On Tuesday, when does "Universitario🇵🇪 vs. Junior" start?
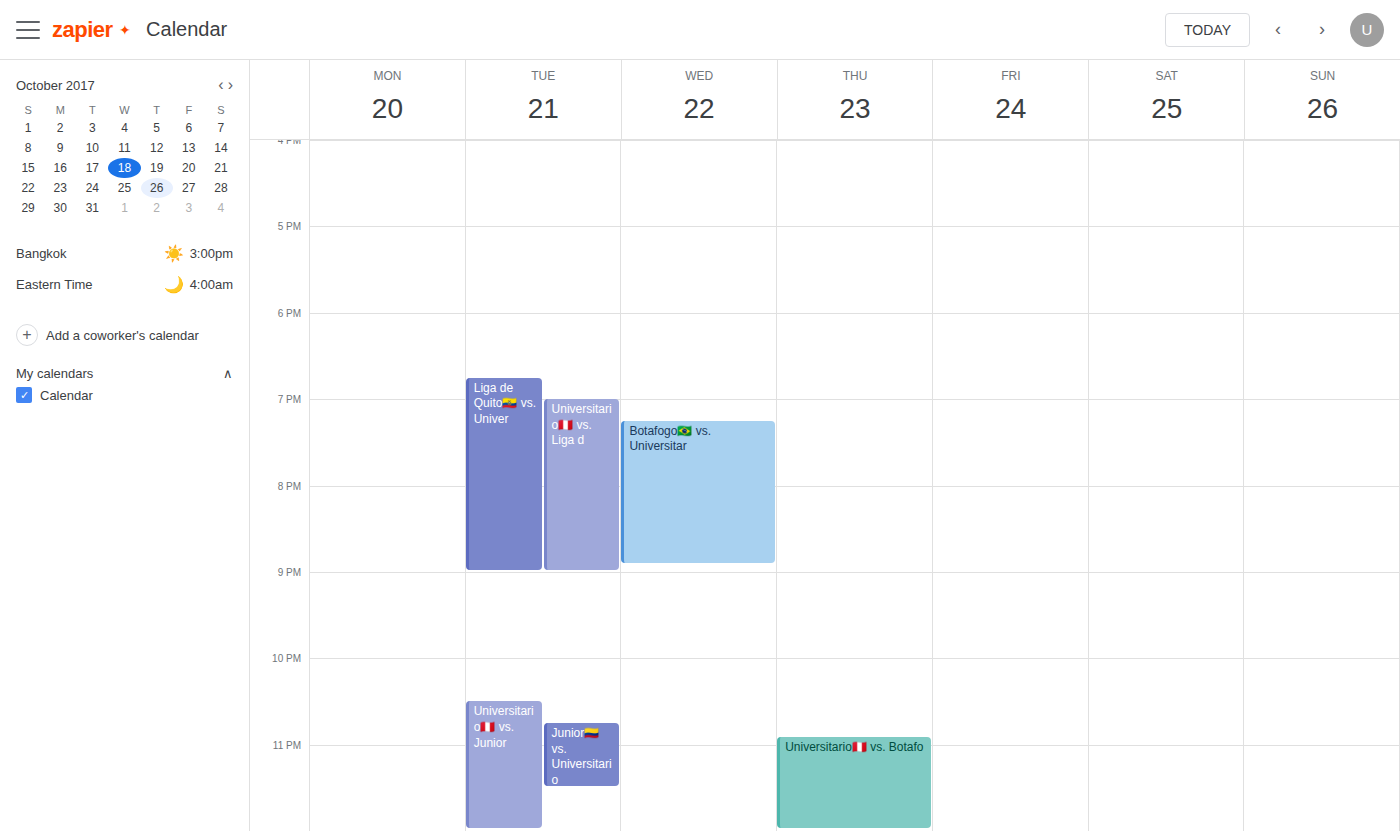
22:30